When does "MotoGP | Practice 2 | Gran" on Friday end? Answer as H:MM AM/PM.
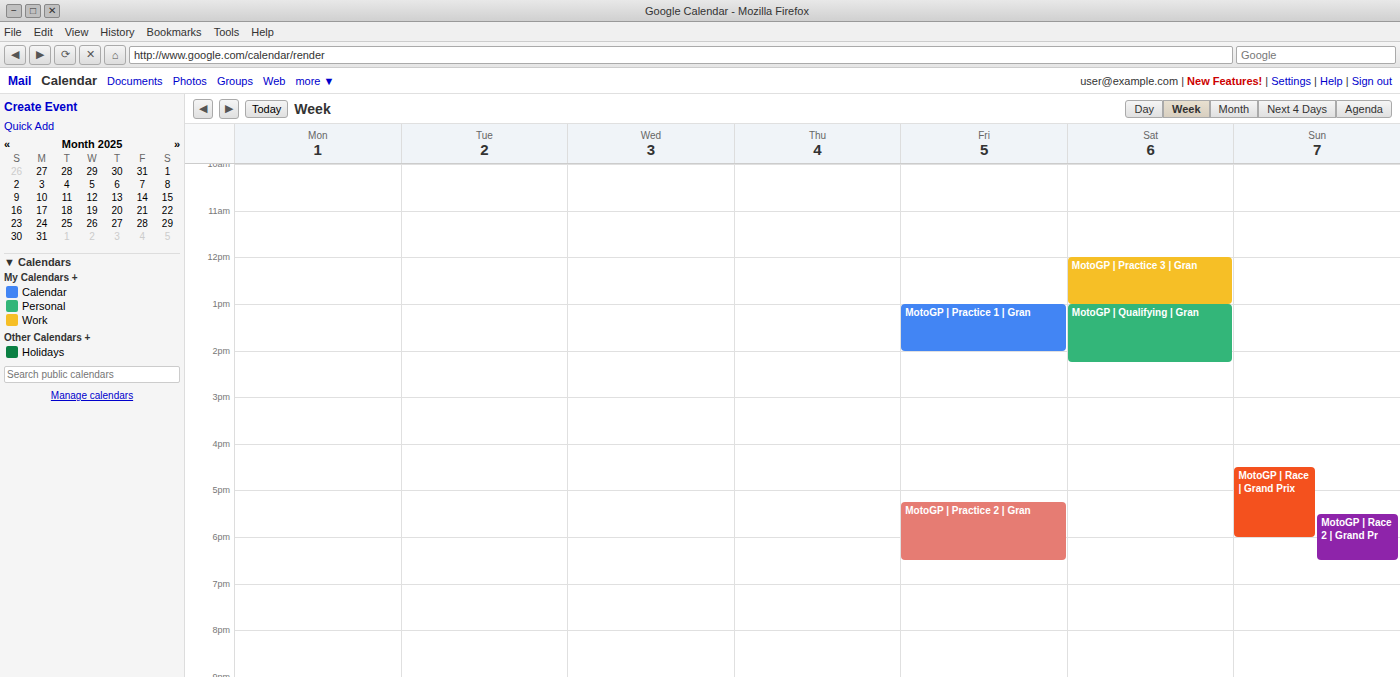
6:30 PM